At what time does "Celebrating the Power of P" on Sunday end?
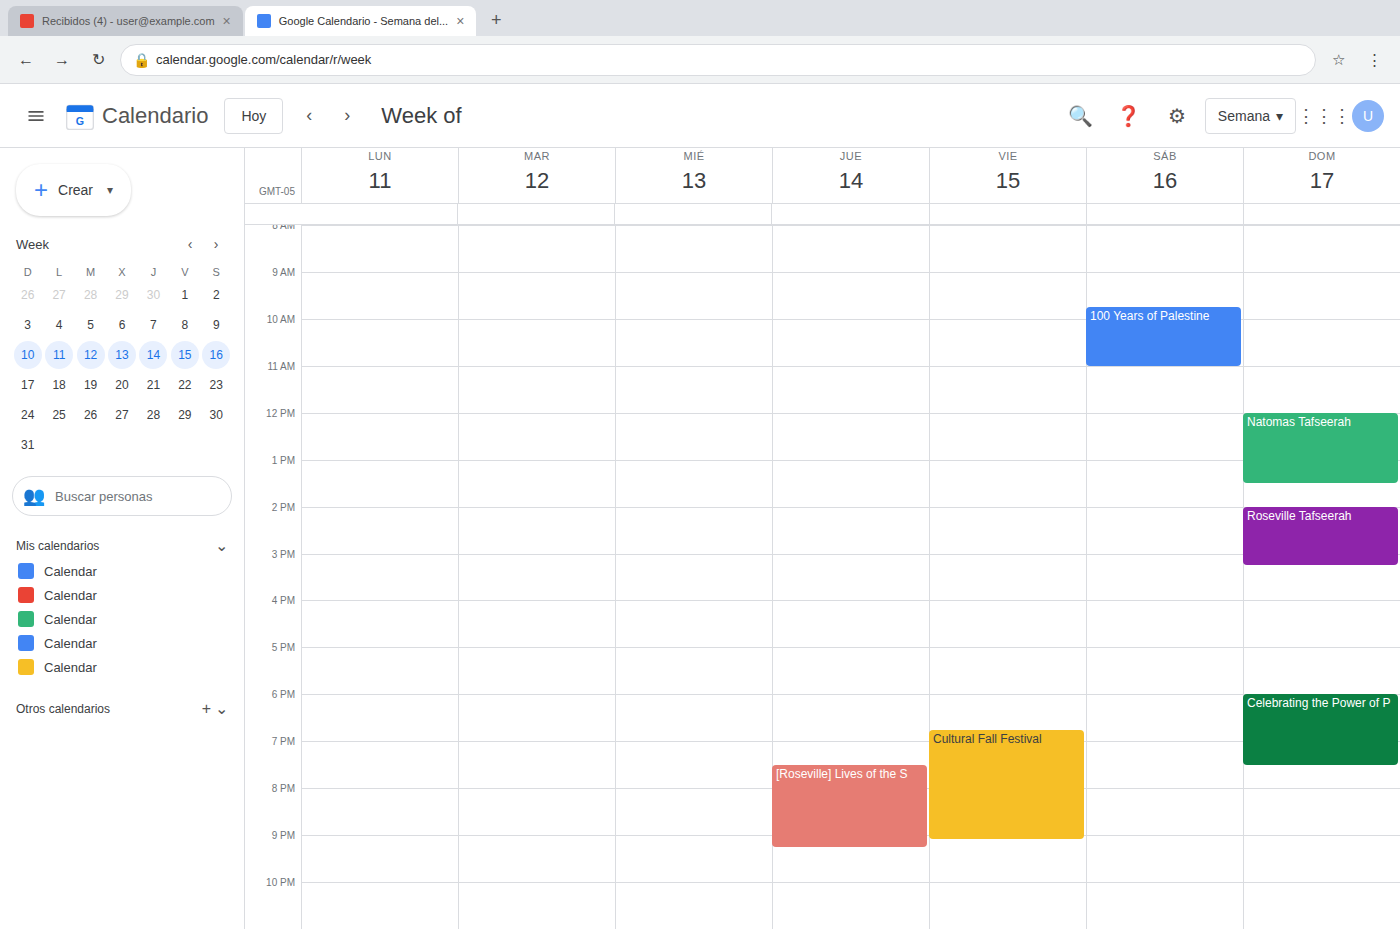
7:30 PM